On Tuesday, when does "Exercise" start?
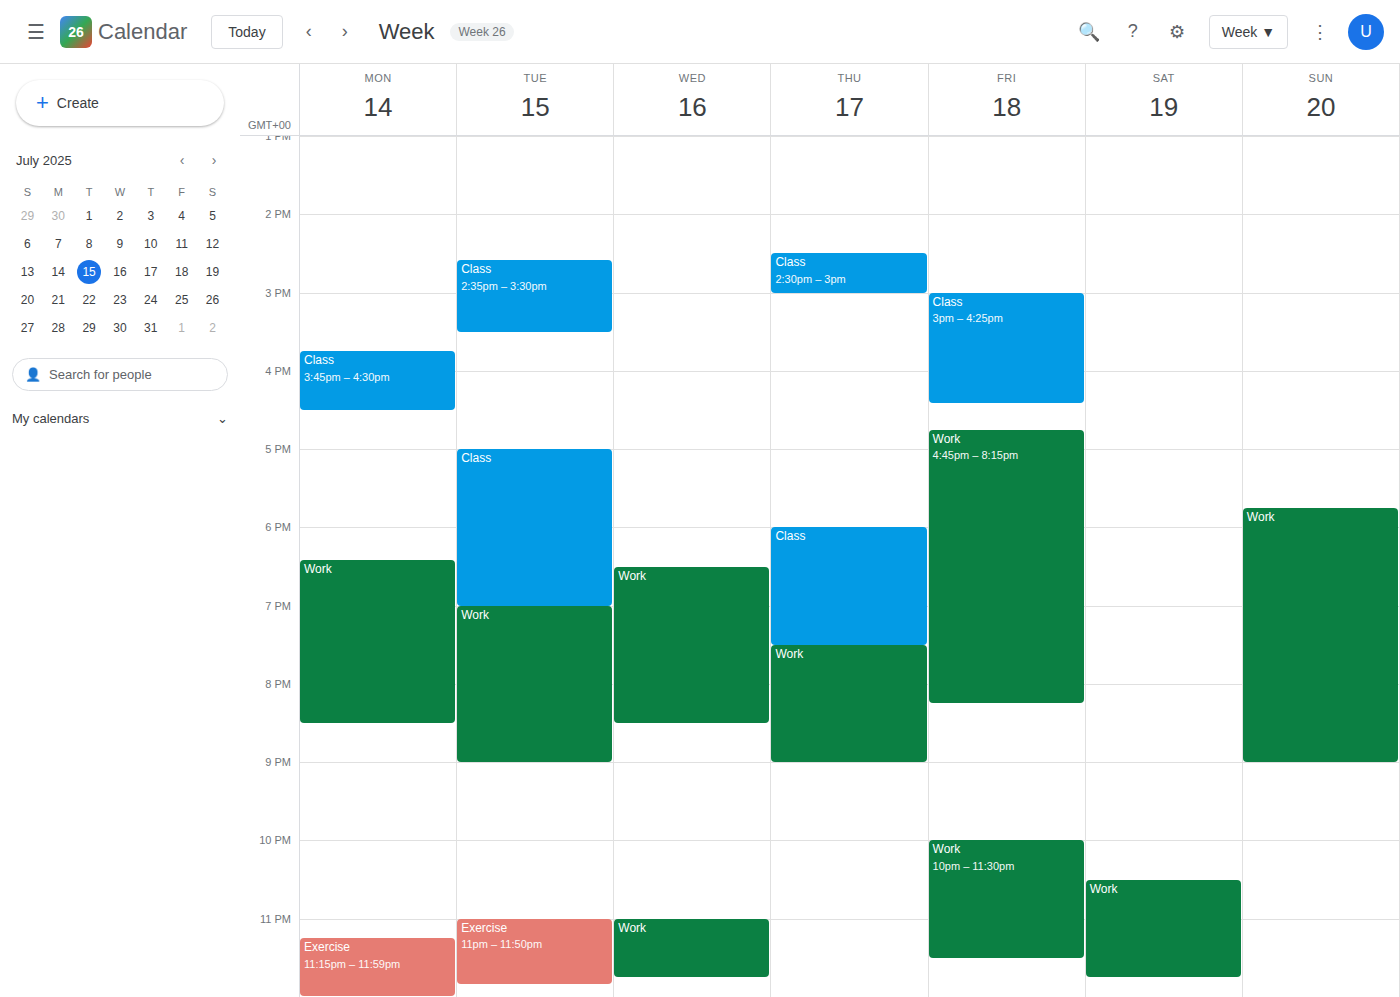
11:00 PM